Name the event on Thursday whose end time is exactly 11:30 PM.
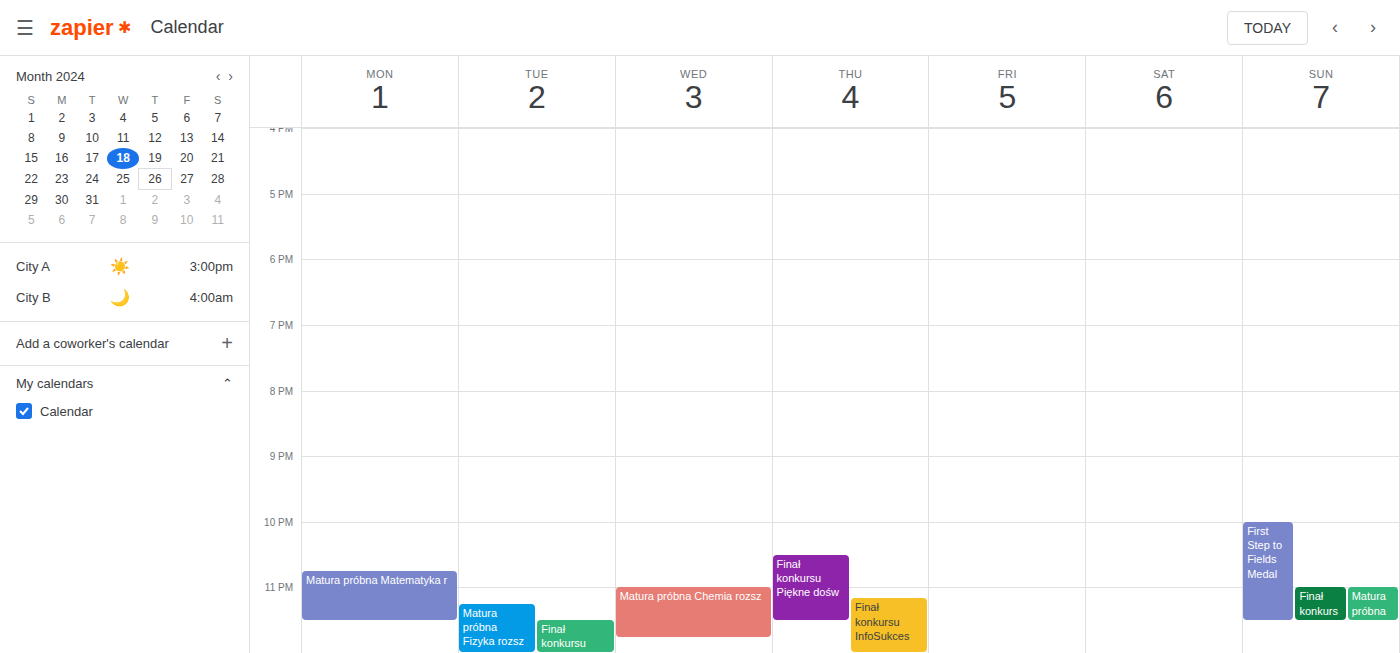
"Finał konkursu Piękne dośw"